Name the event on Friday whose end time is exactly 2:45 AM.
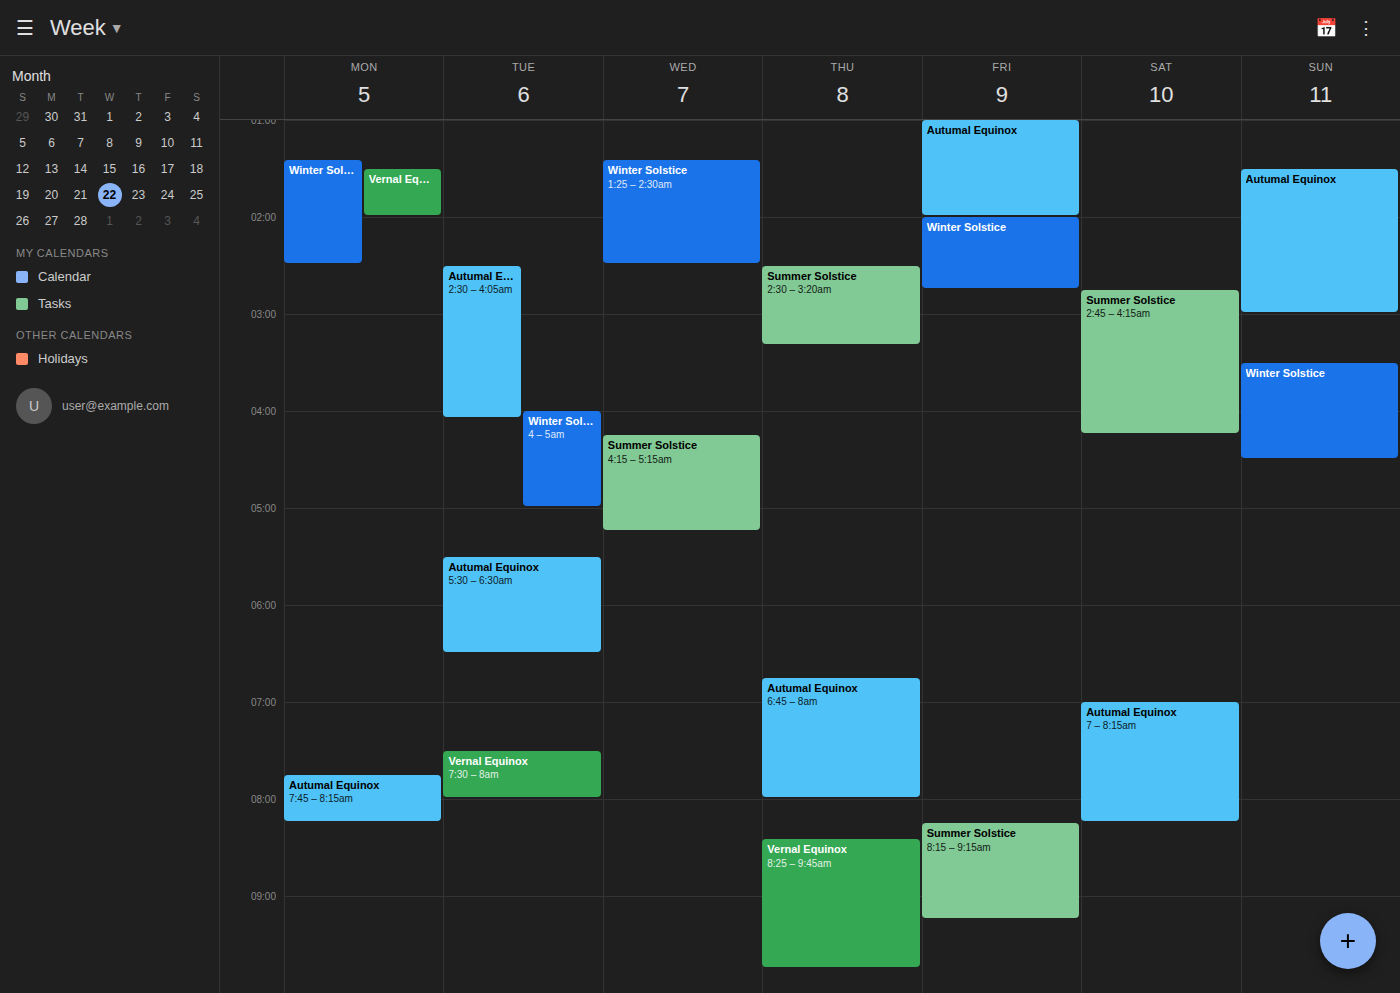
"Winter Solstice"